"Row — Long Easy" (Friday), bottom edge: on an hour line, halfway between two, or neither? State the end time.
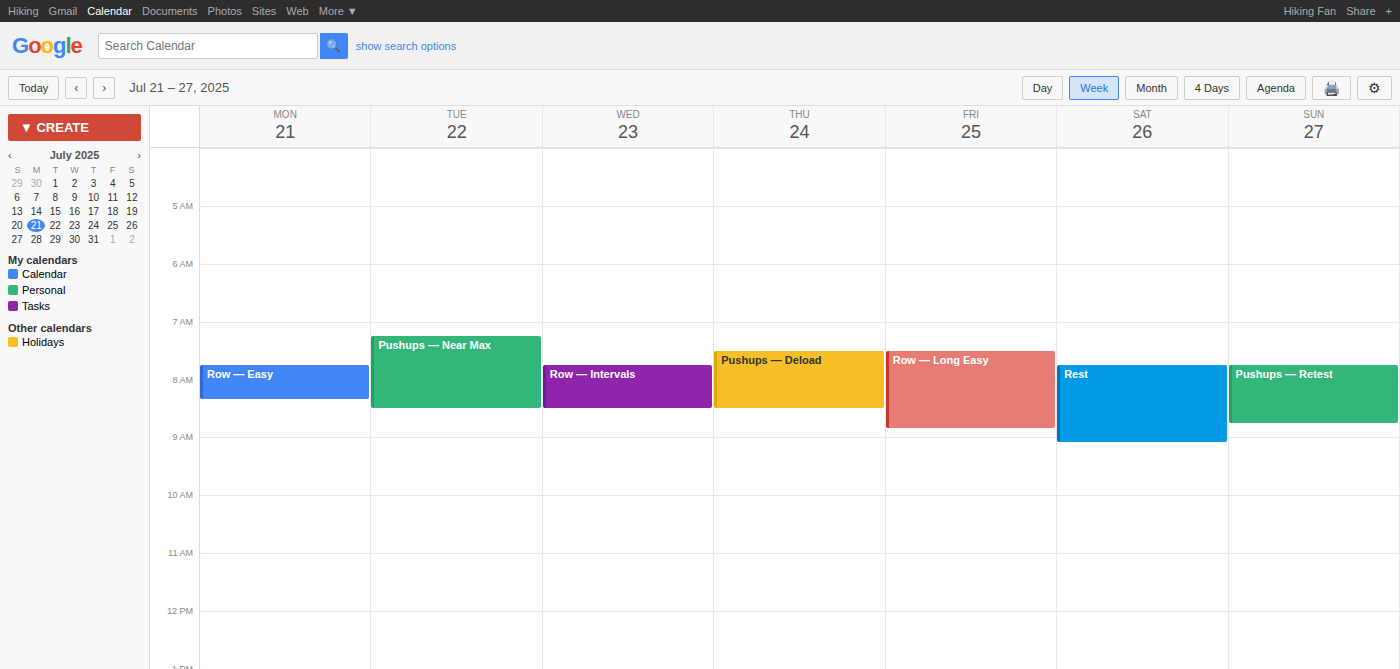
08:50 -- neither: 50 minutes below the 08:00 line and 10 minutes above the 09:00 line.